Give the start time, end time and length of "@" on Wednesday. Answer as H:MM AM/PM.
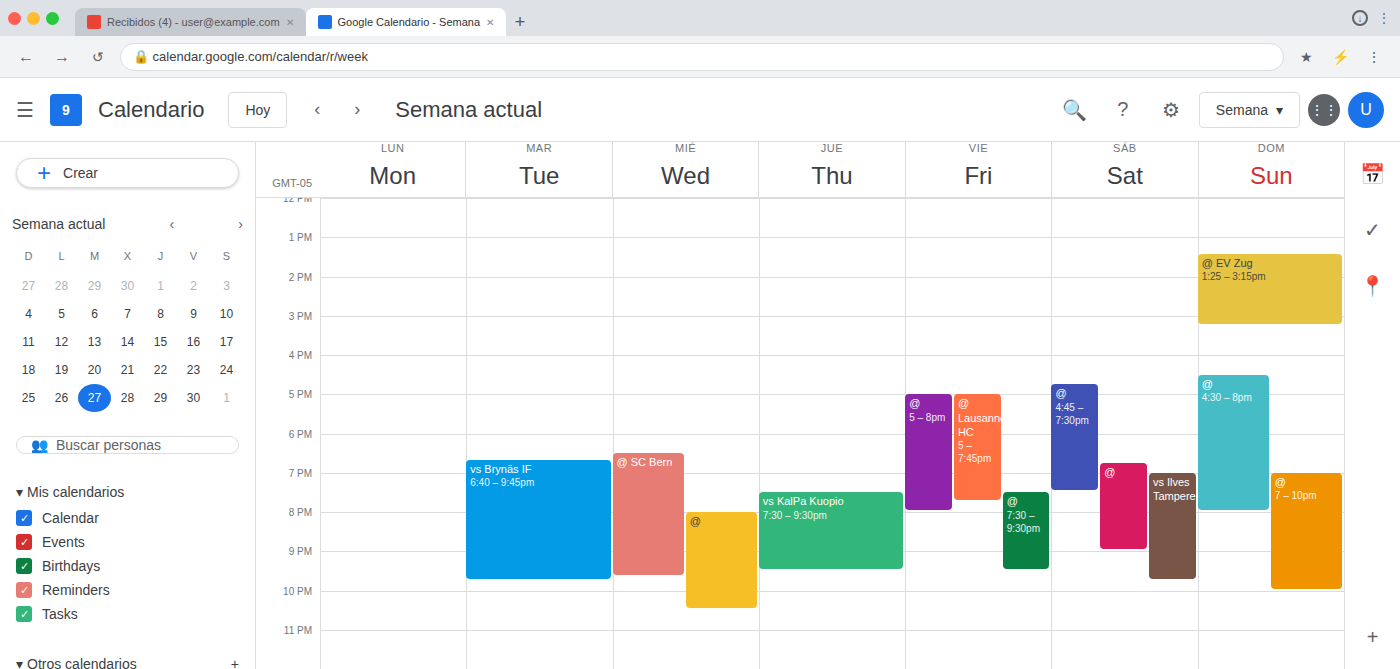
8:00 PM to 10:30 PM, 2 hours 30 minutes